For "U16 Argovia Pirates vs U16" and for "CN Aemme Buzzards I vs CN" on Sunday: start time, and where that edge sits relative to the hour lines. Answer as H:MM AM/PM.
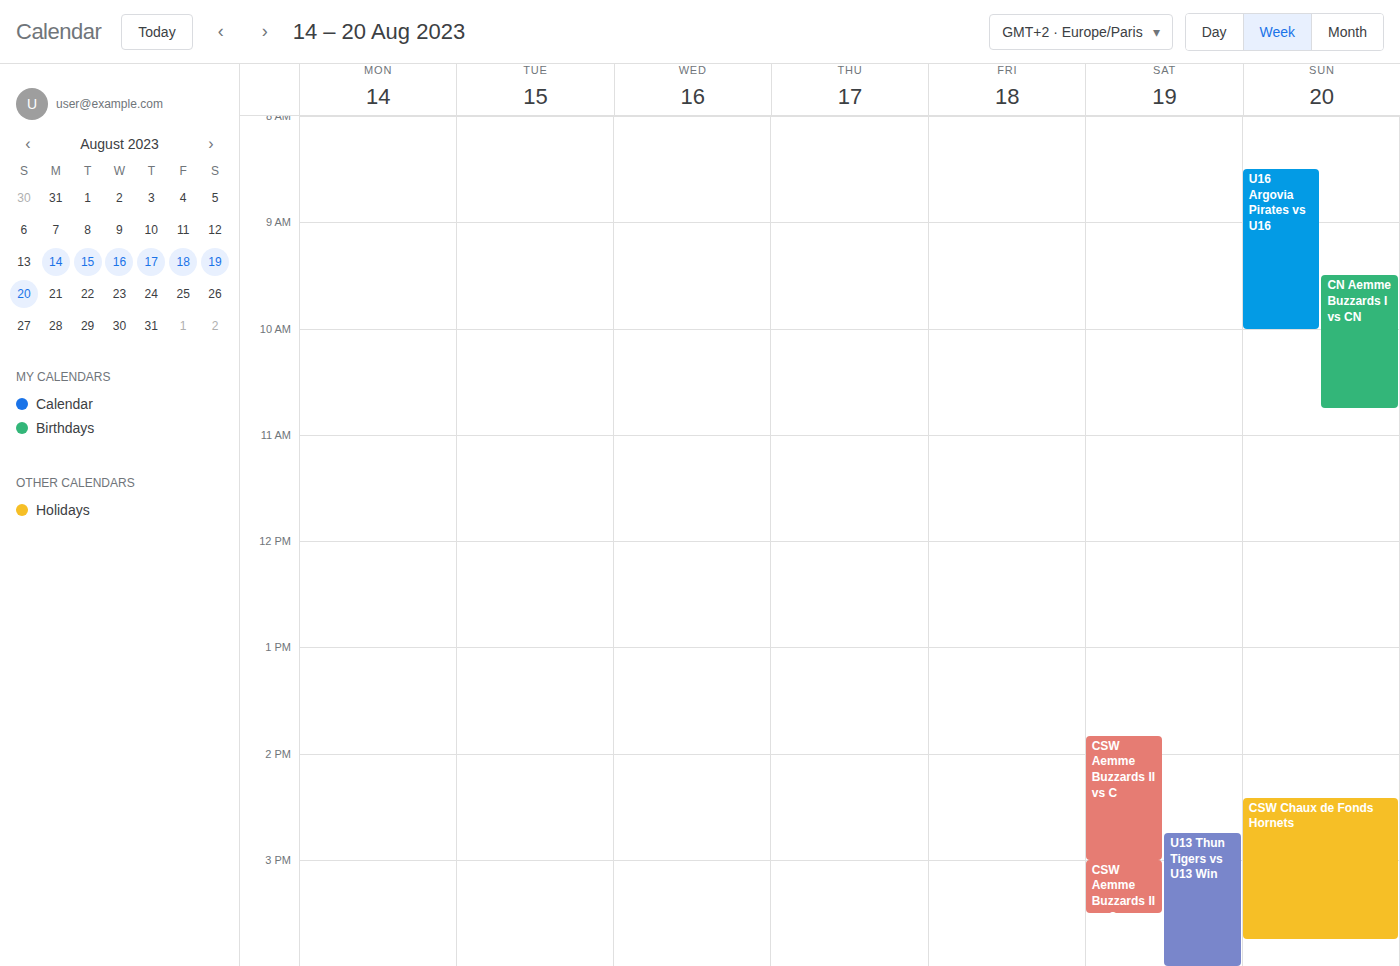
"U16 Argovia Pirates vs U16": 8:30 AM, halfway between the 8 AM and 9 AM lines. "CN Aemme Buzzards I vs CN": 9:30 AM, halfway between the 9 AM and 10 AM lines.